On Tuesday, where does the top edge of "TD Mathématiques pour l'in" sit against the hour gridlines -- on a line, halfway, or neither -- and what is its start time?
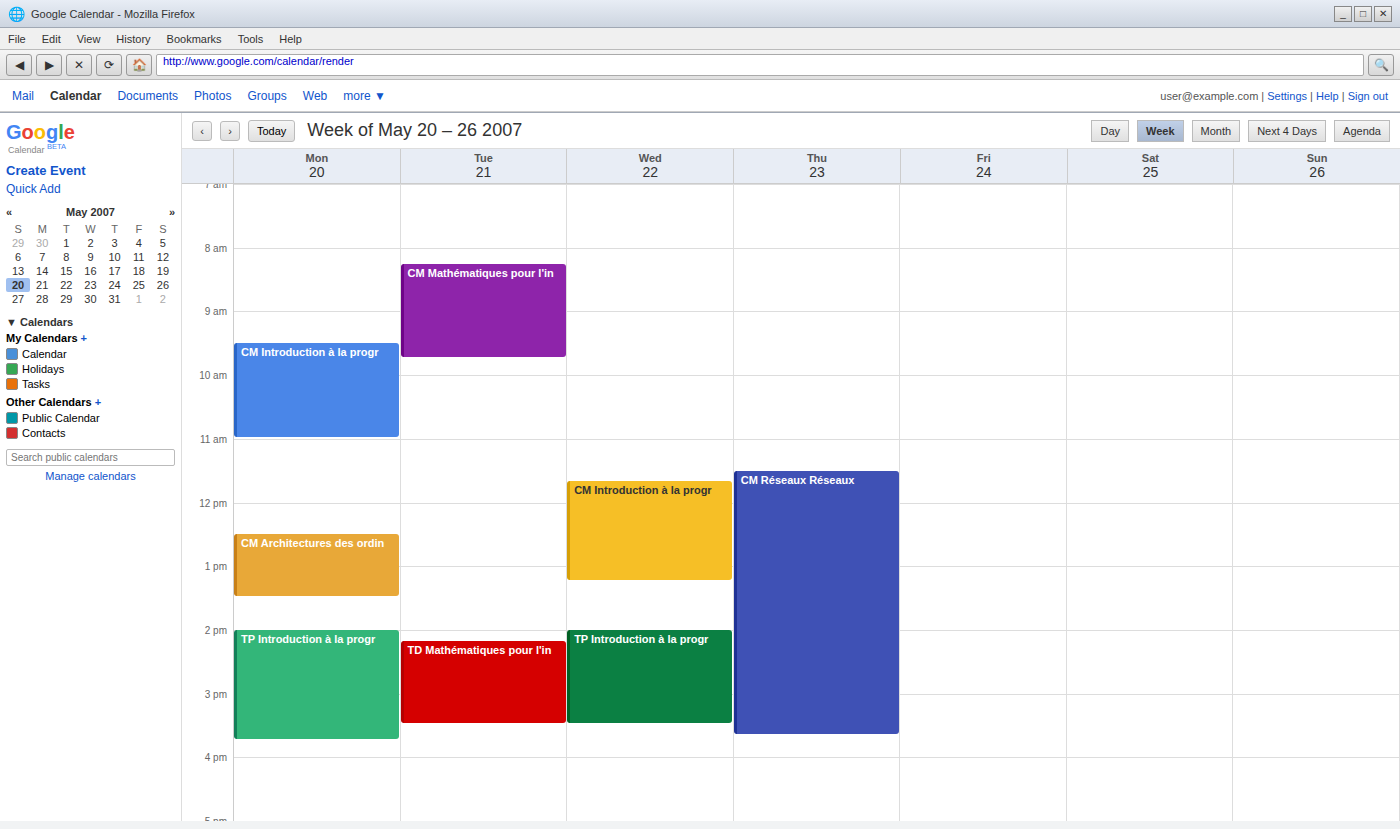
2:10 PM -- neither: 10 minutes below the 2 PM line and 50 minutes above the 3 PM line.